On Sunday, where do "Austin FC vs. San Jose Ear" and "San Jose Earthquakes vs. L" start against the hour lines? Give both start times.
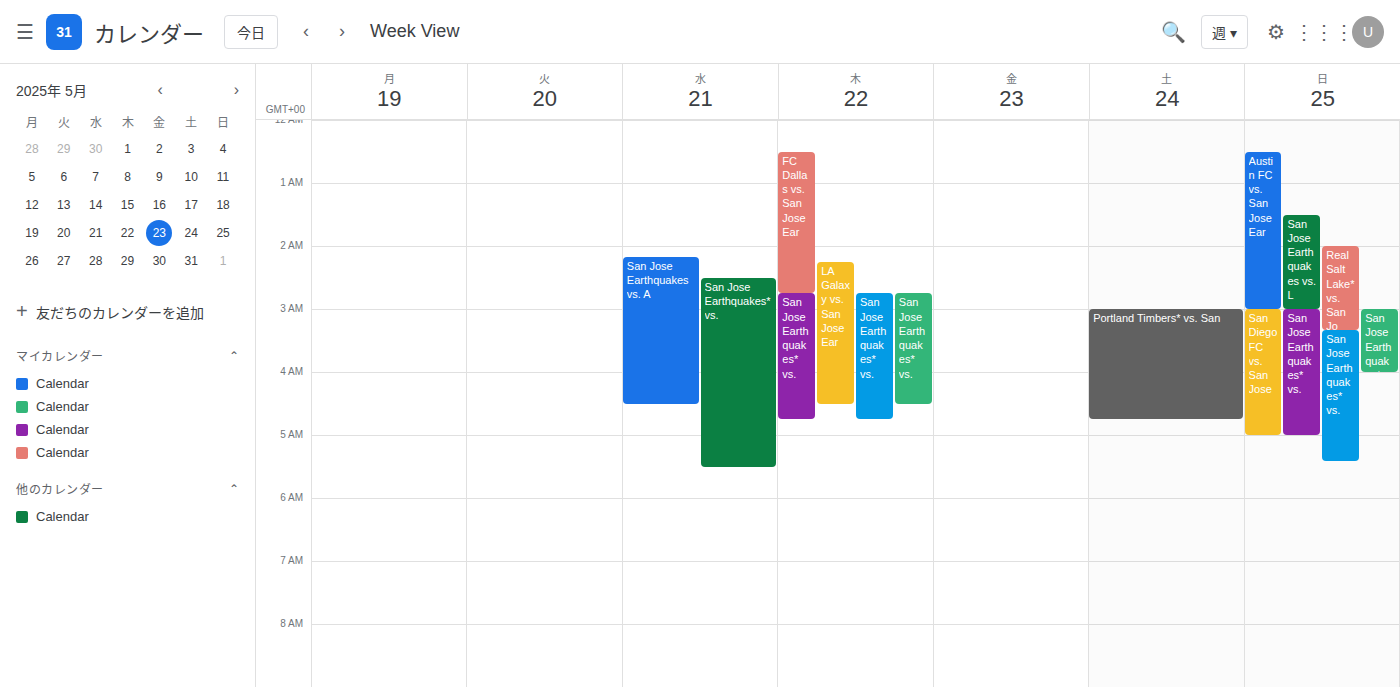
"Austin FC vs. San Jose Ear": 12:30 AM, halfway between the 12 AM and 1 AM lines. "San Jose Earthquakes vs. L": 1:30 AM, halfway between the 1 AM and 2 AM lines.